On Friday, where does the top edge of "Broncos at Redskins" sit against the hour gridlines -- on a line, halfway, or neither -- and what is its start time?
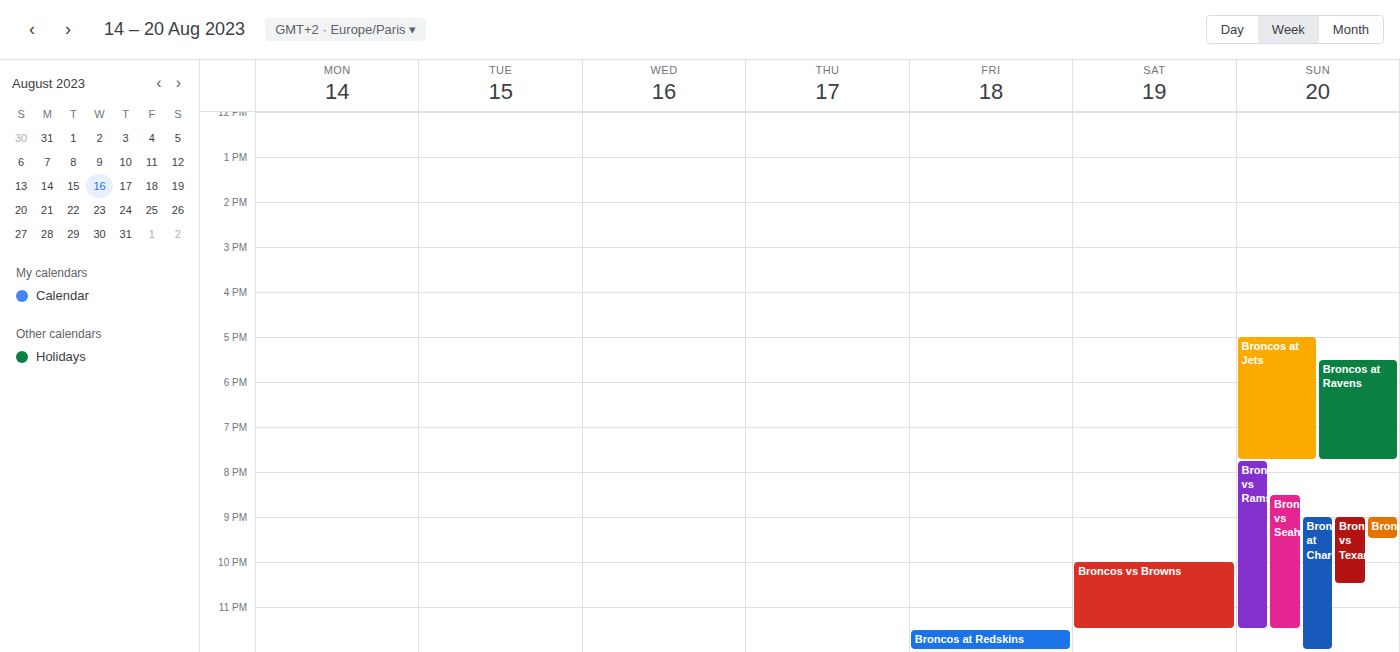
11:30 PM -- halfway between the 11 PM and 12 AM lines.